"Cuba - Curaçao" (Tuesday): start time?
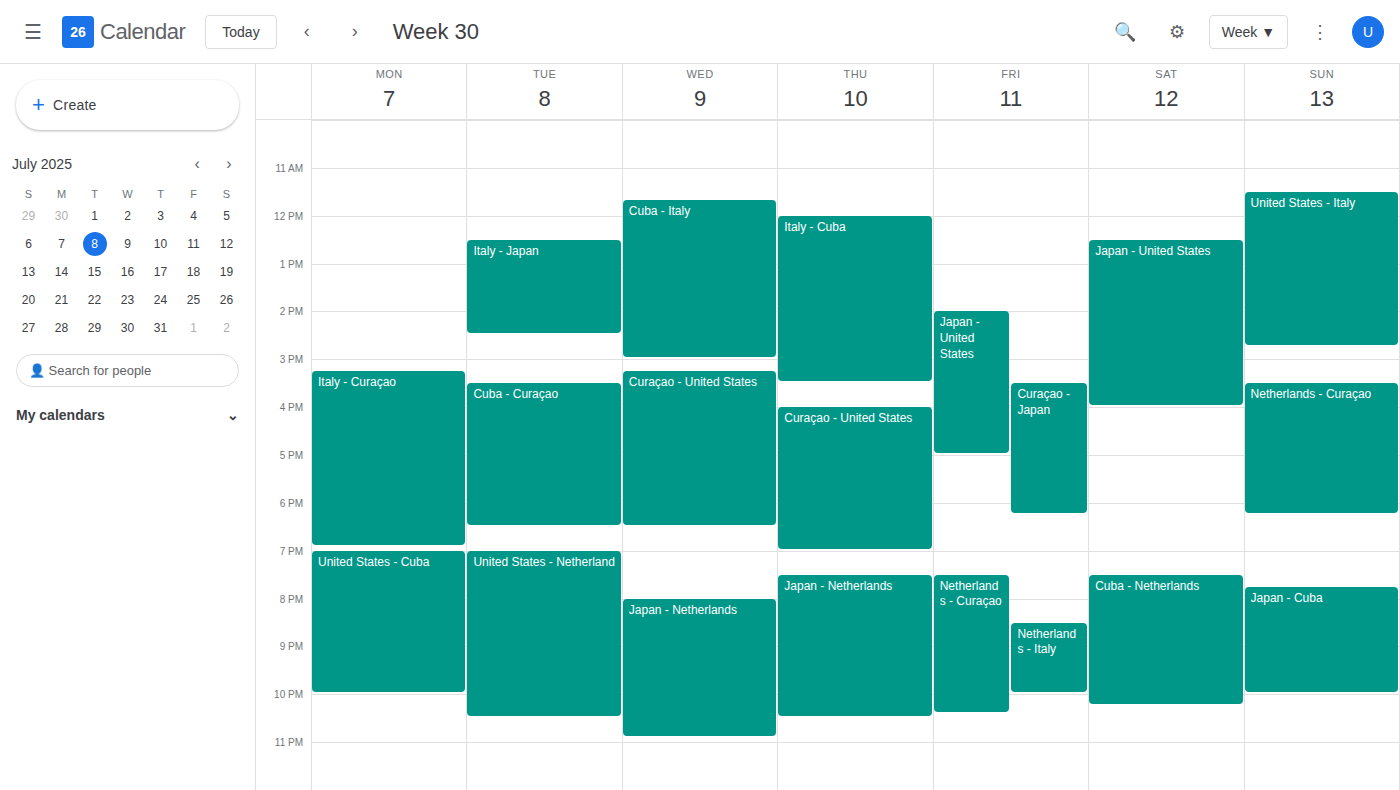
3:30 PM